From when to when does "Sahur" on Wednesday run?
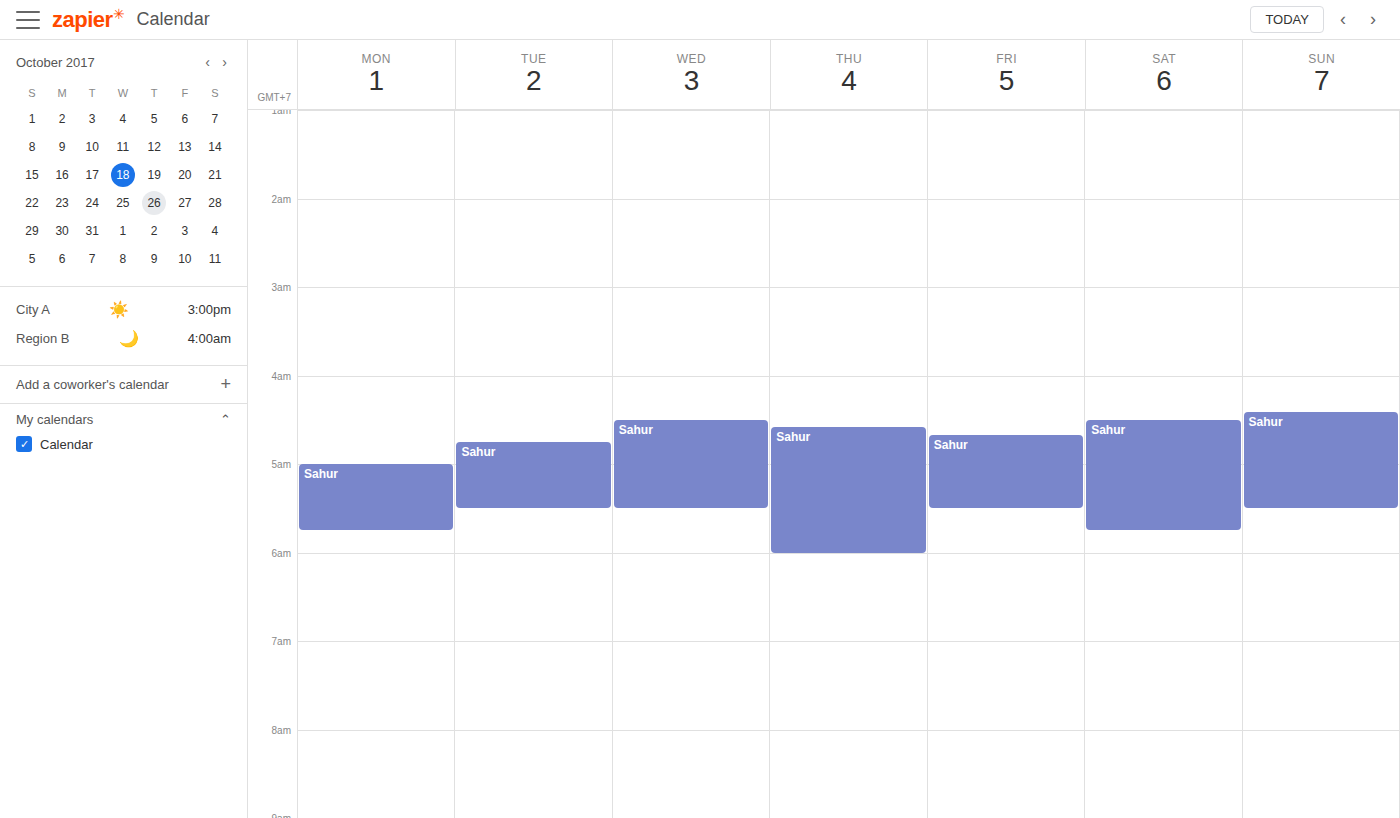
4:30 AM to 5:30 AM